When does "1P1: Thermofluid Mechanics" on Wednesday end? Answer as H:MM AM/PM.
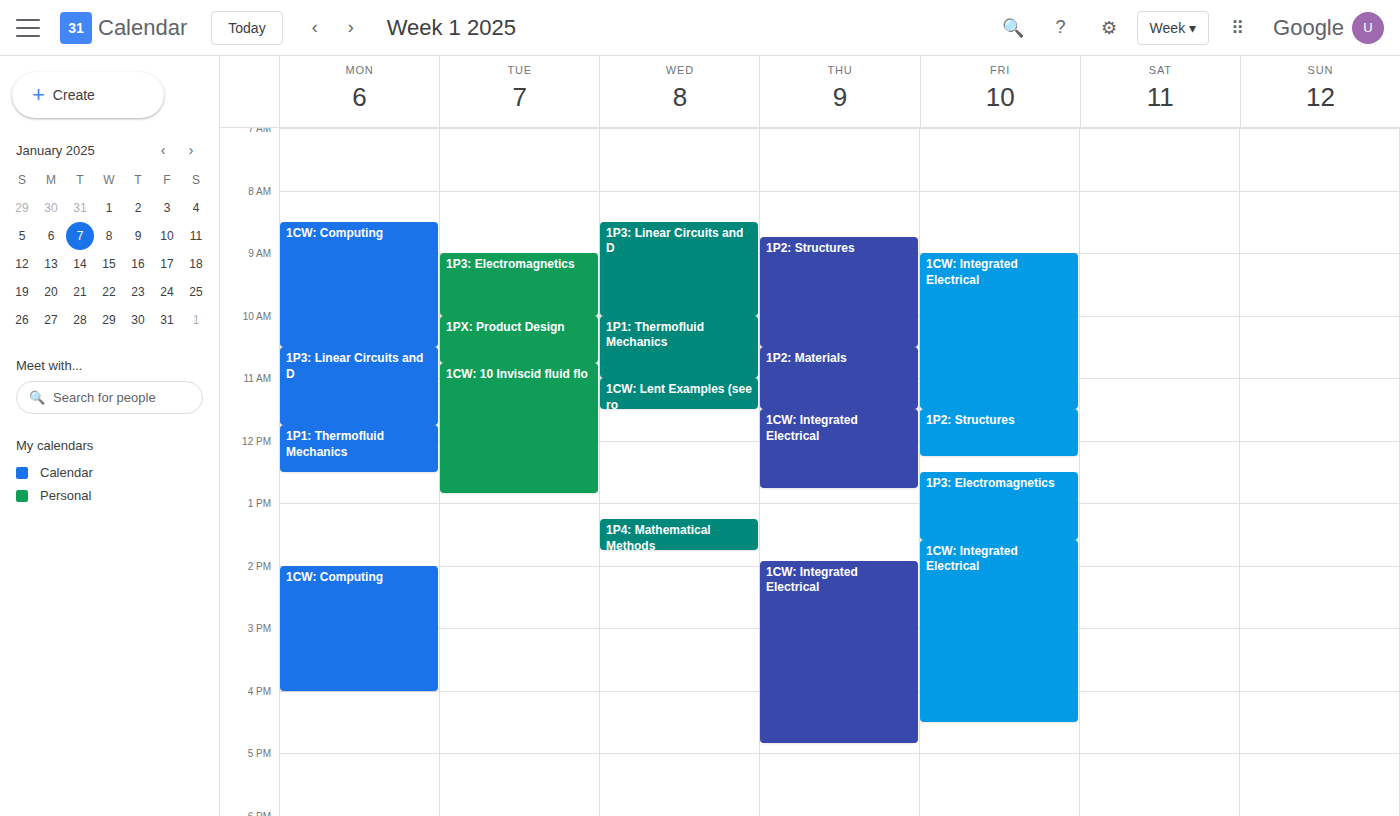
11:00 AM